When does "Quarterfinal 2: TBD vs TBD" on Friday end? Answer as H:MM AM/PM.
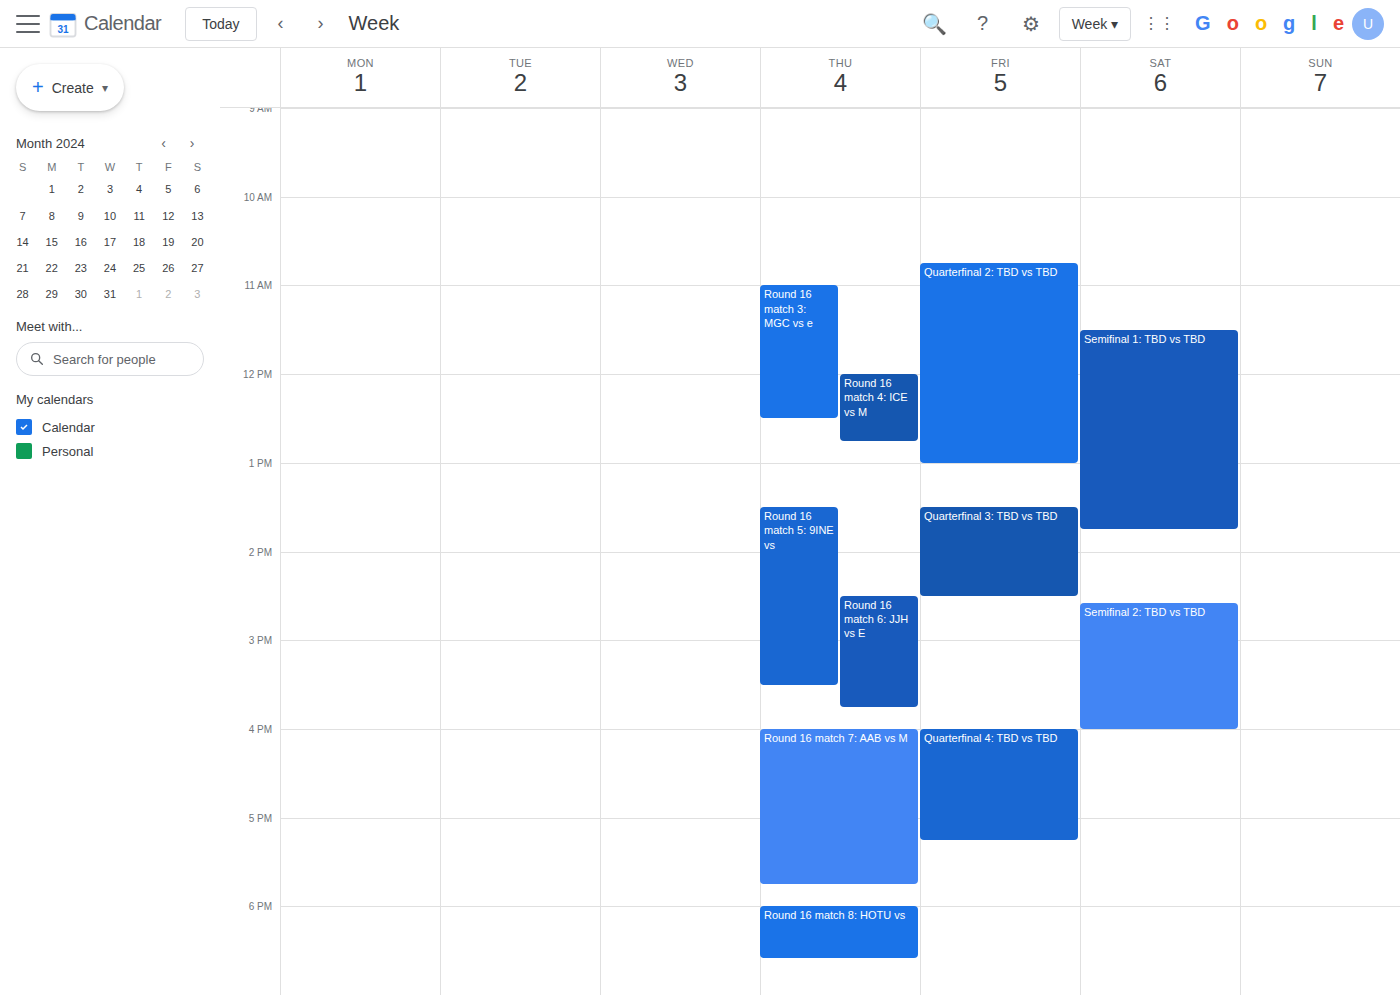
1:00 PM